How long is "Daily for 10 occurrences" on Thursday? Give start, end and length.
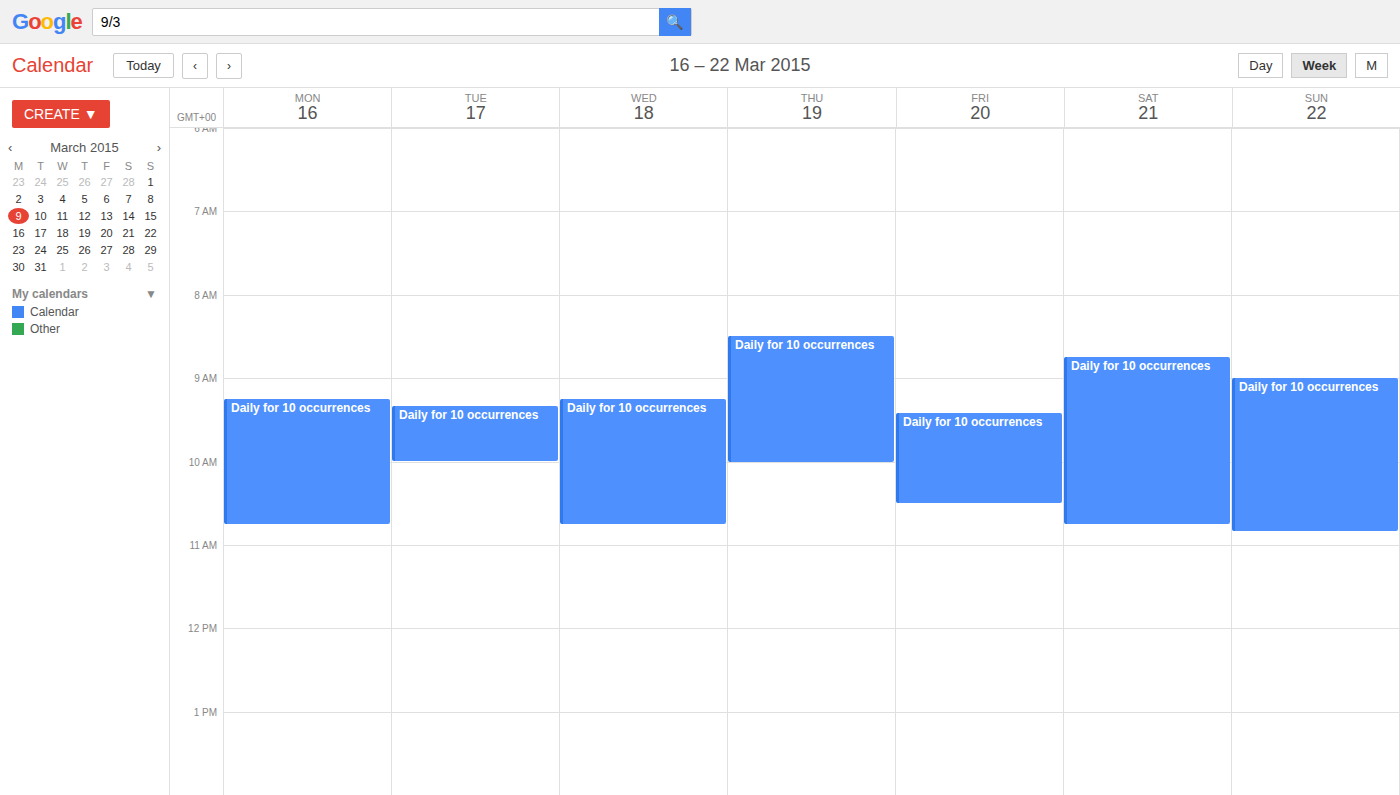
8:30 AM to 10:00 AM, 1 hour 30 minutes